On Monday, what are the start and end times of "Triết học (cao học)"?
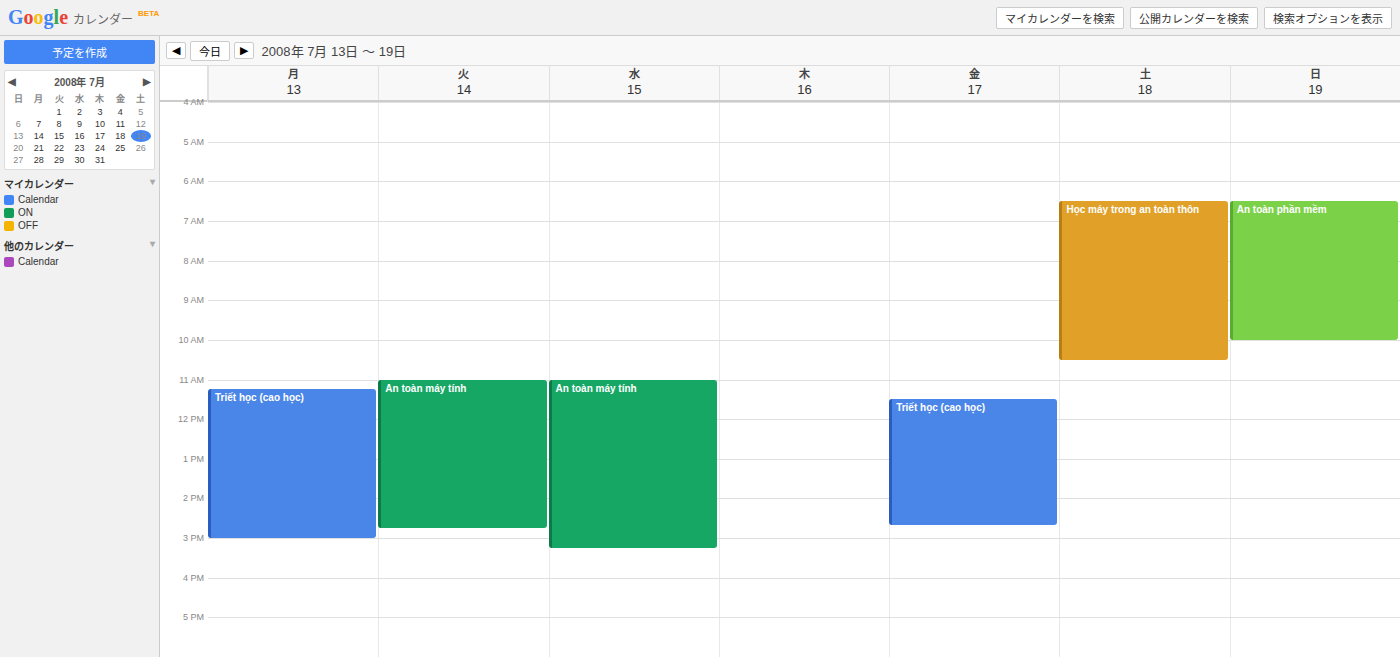
11:15 AM to 3:00 PM